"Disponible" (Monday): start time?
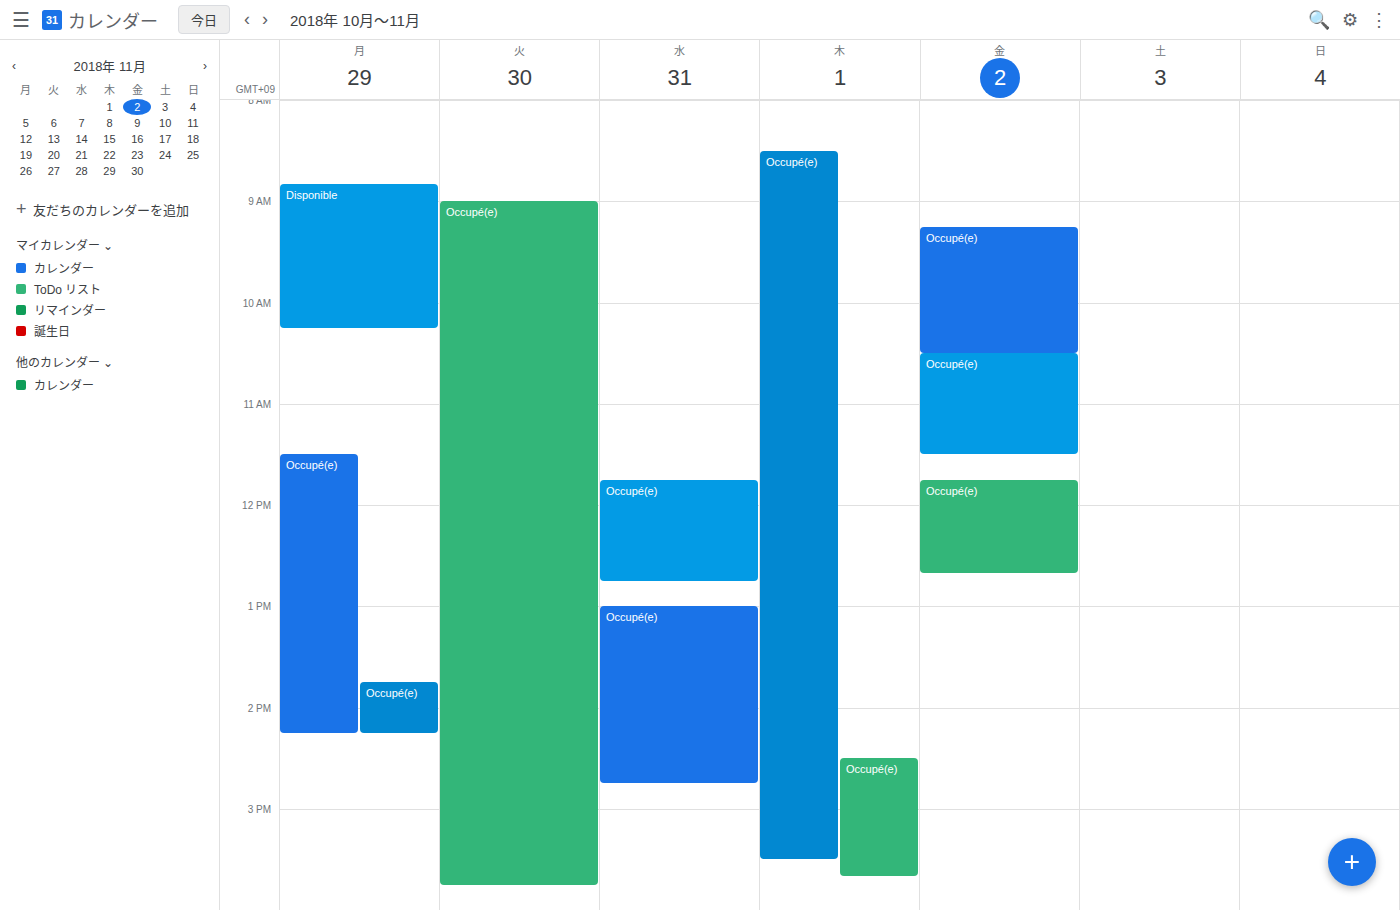
8:50 AM